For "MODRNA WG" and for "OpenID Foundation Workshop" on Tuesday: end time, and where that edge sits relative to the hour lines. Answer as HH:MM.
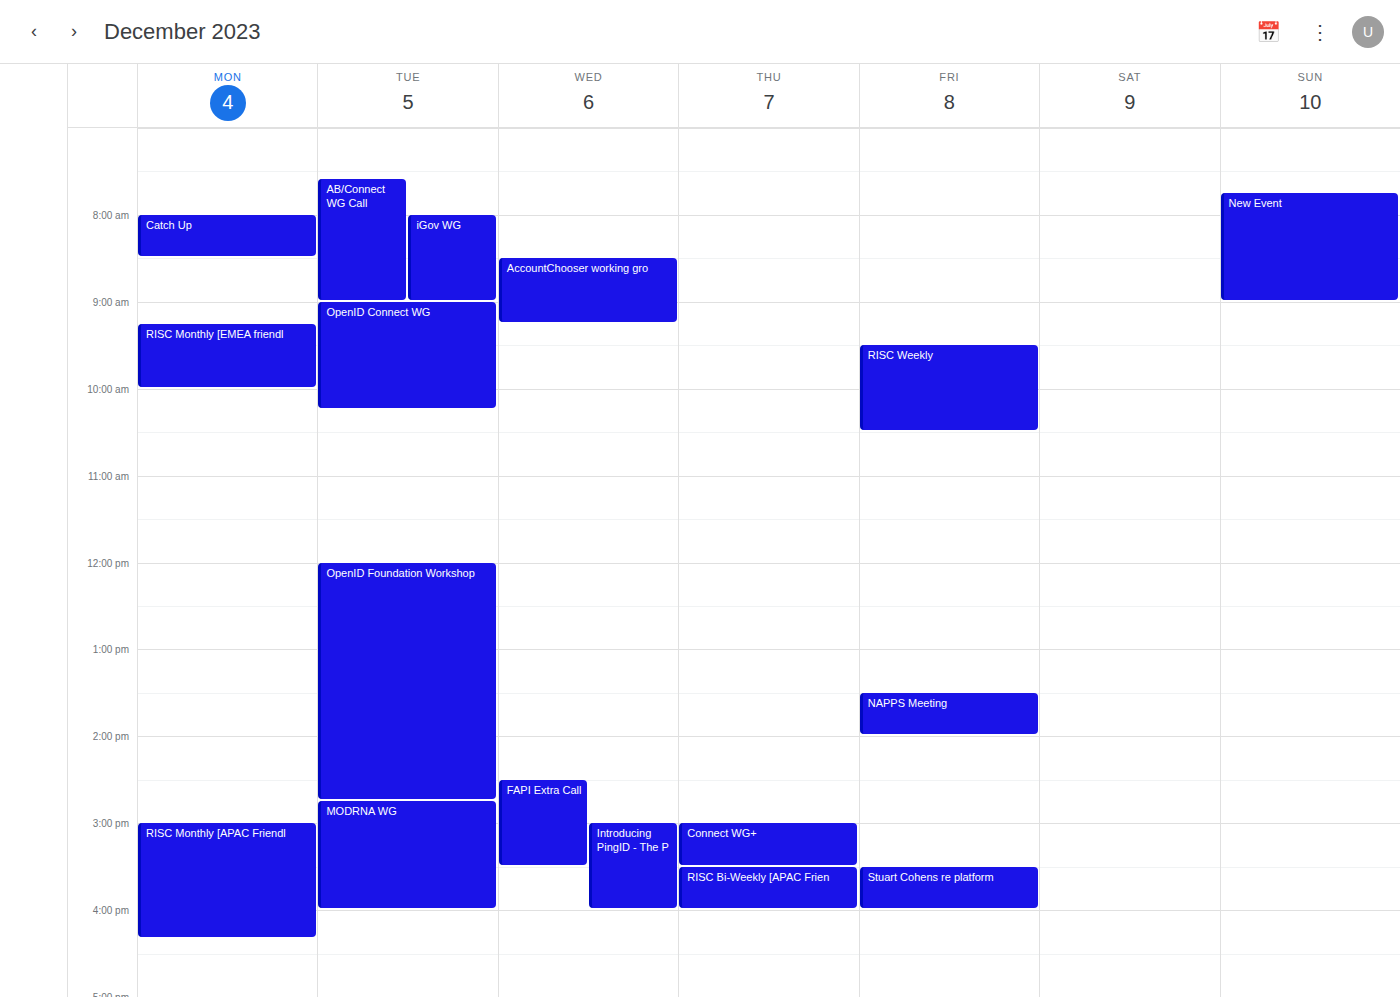
"MODRNA WG": 16:00, exactly on the 16:00 line. "OpenID Foundation Workshop": 14:45, neither: three quarters of the way from the 14:00 line to the 15:00 line.